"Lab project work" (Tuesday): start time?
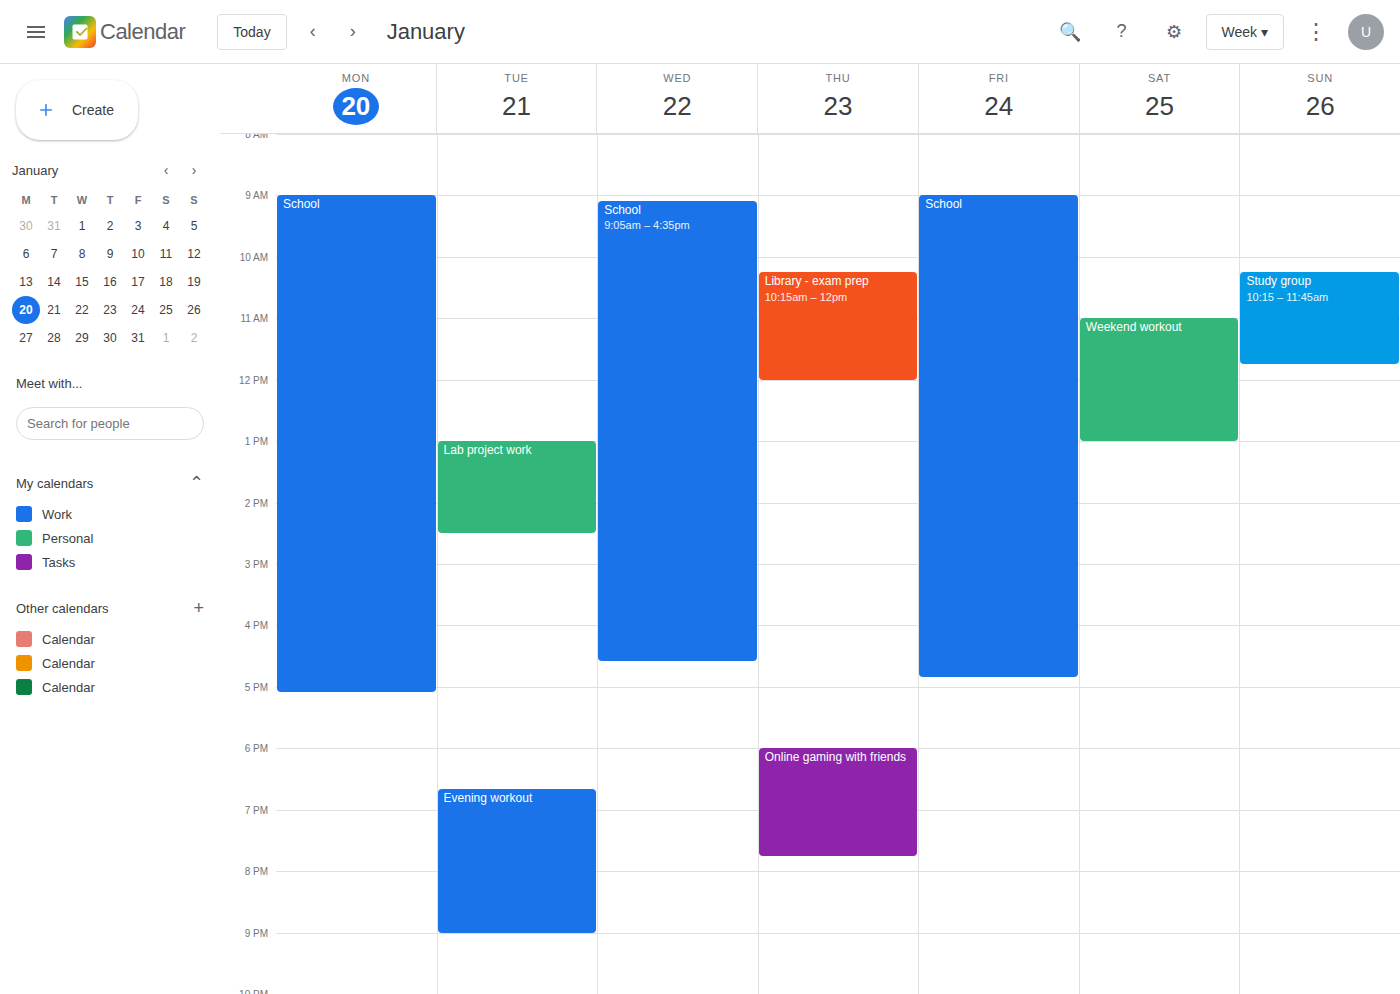
1:00 PM